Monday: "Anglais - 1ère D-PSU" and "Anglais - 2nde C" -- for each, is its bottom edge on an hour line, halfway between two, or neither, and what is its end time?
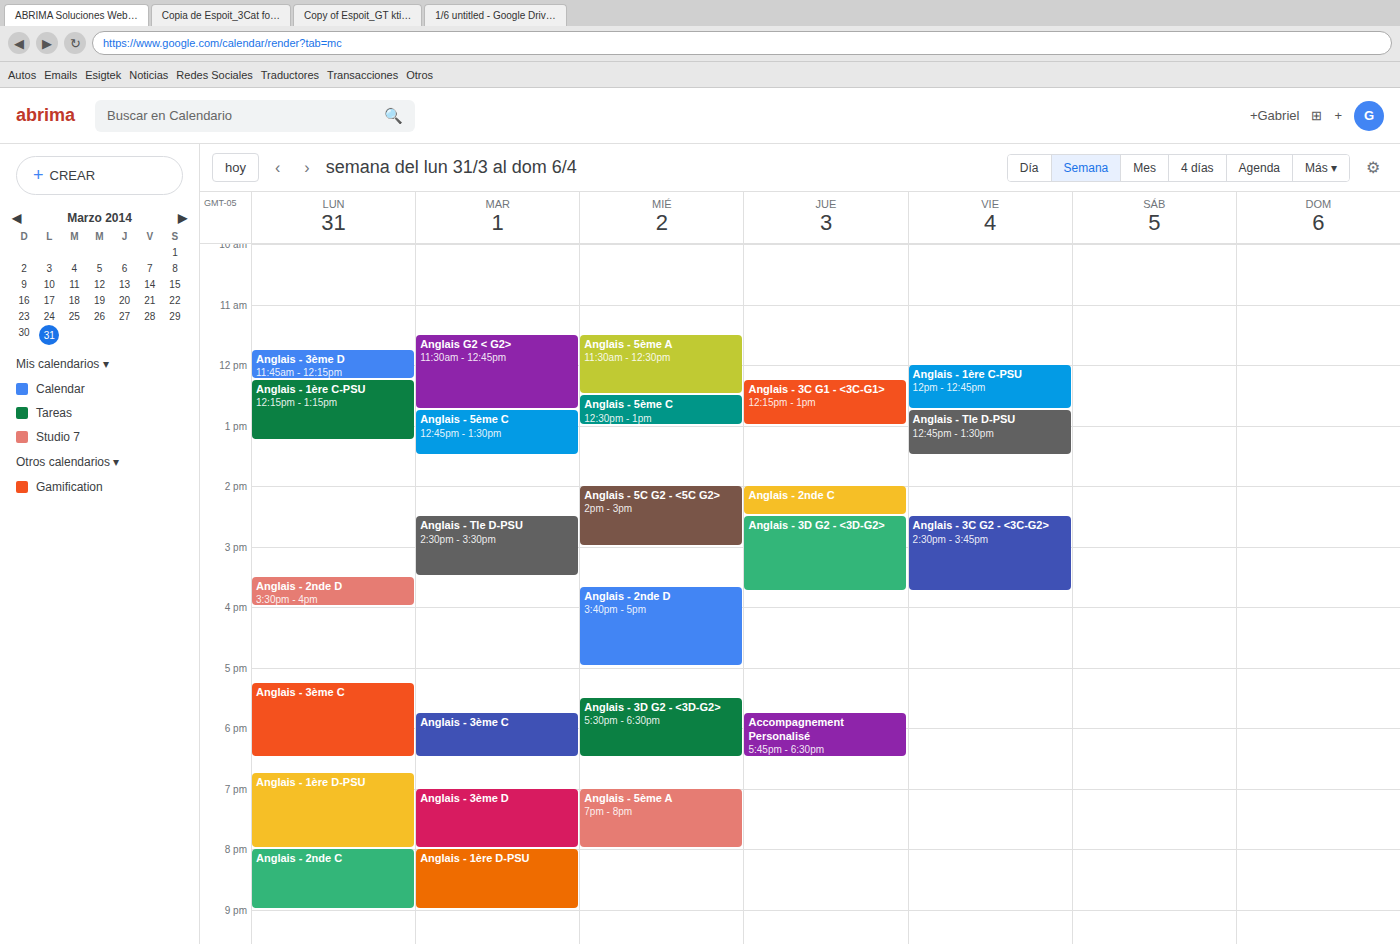
"Anglais - 1ère D-PSU": 8:00 PM, exactly on the 8 PM line. "Anglais - 2nde C": 9:00 PM, exactly on the 9 PM line.